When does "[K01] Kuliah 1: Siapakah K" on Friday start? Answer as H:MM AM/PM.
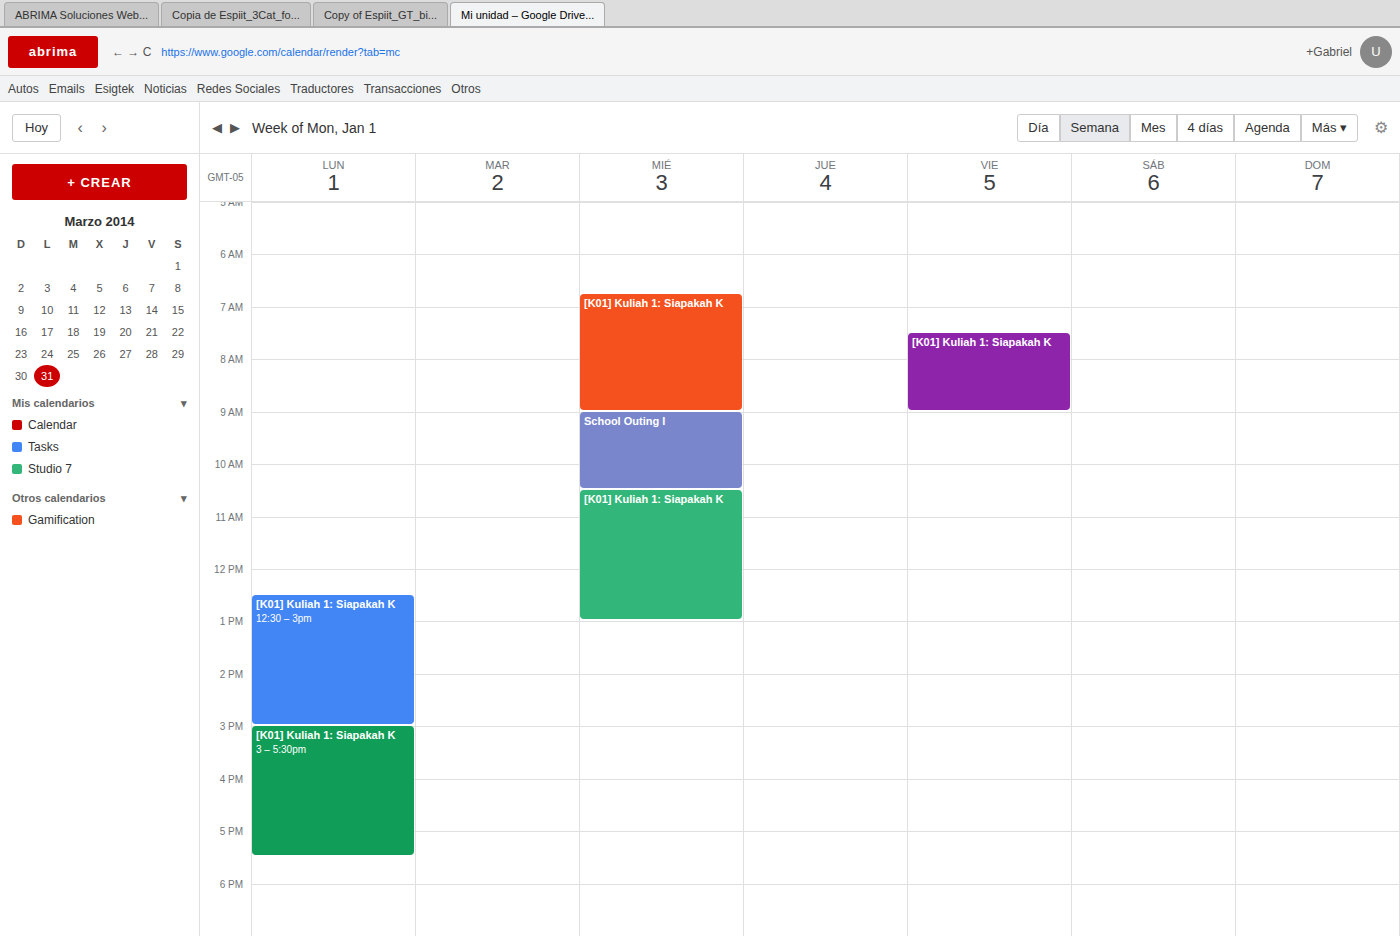
7:30 AM